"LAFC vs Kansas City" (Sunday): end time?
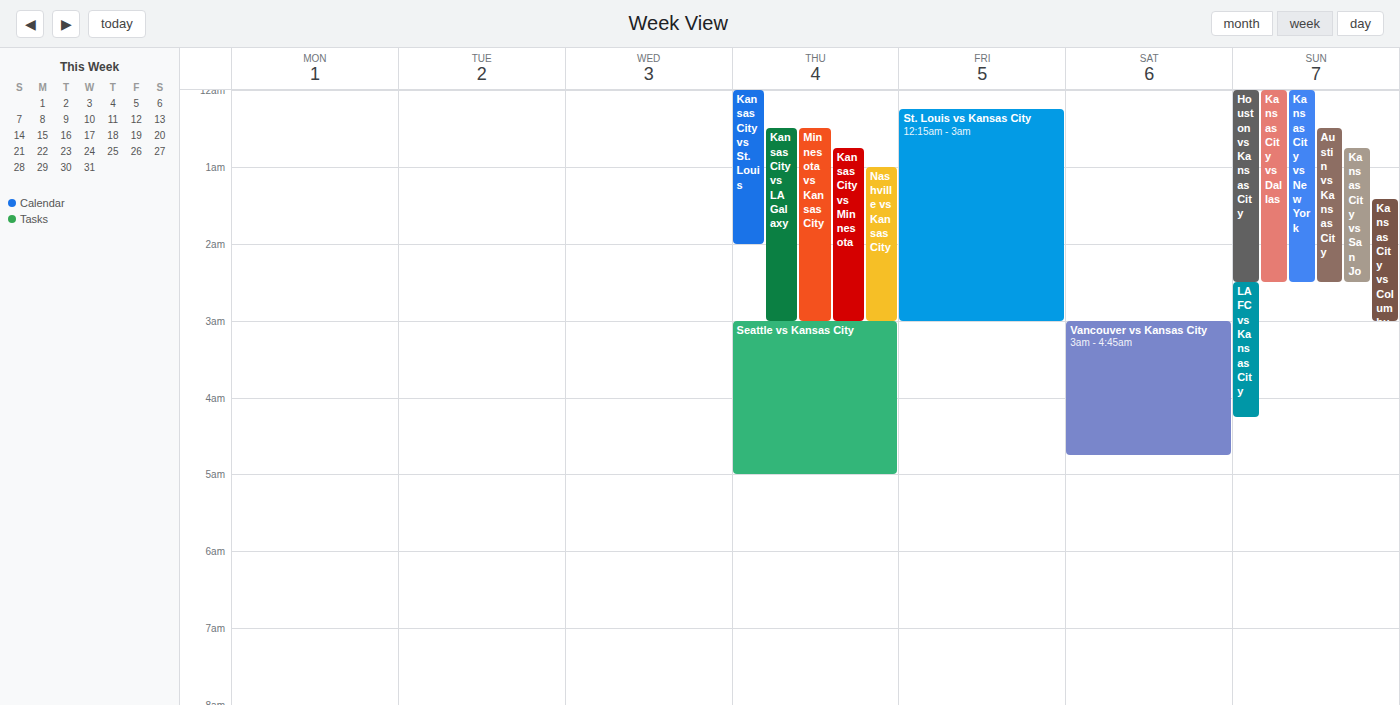
4:15 AM